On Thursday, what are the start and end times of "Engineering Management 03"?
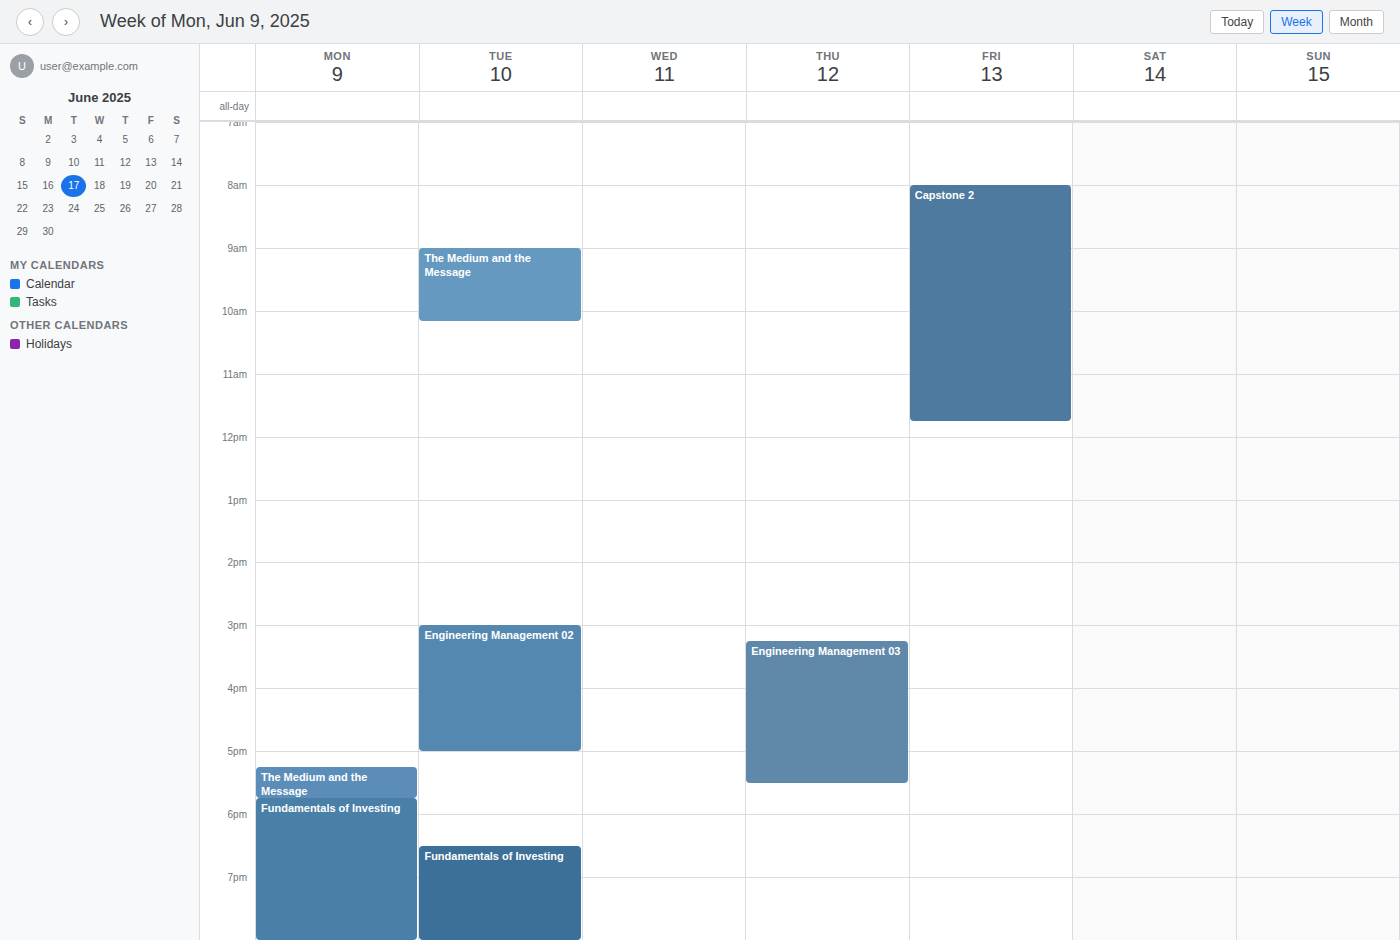
3:15 PM to 5:30 PM